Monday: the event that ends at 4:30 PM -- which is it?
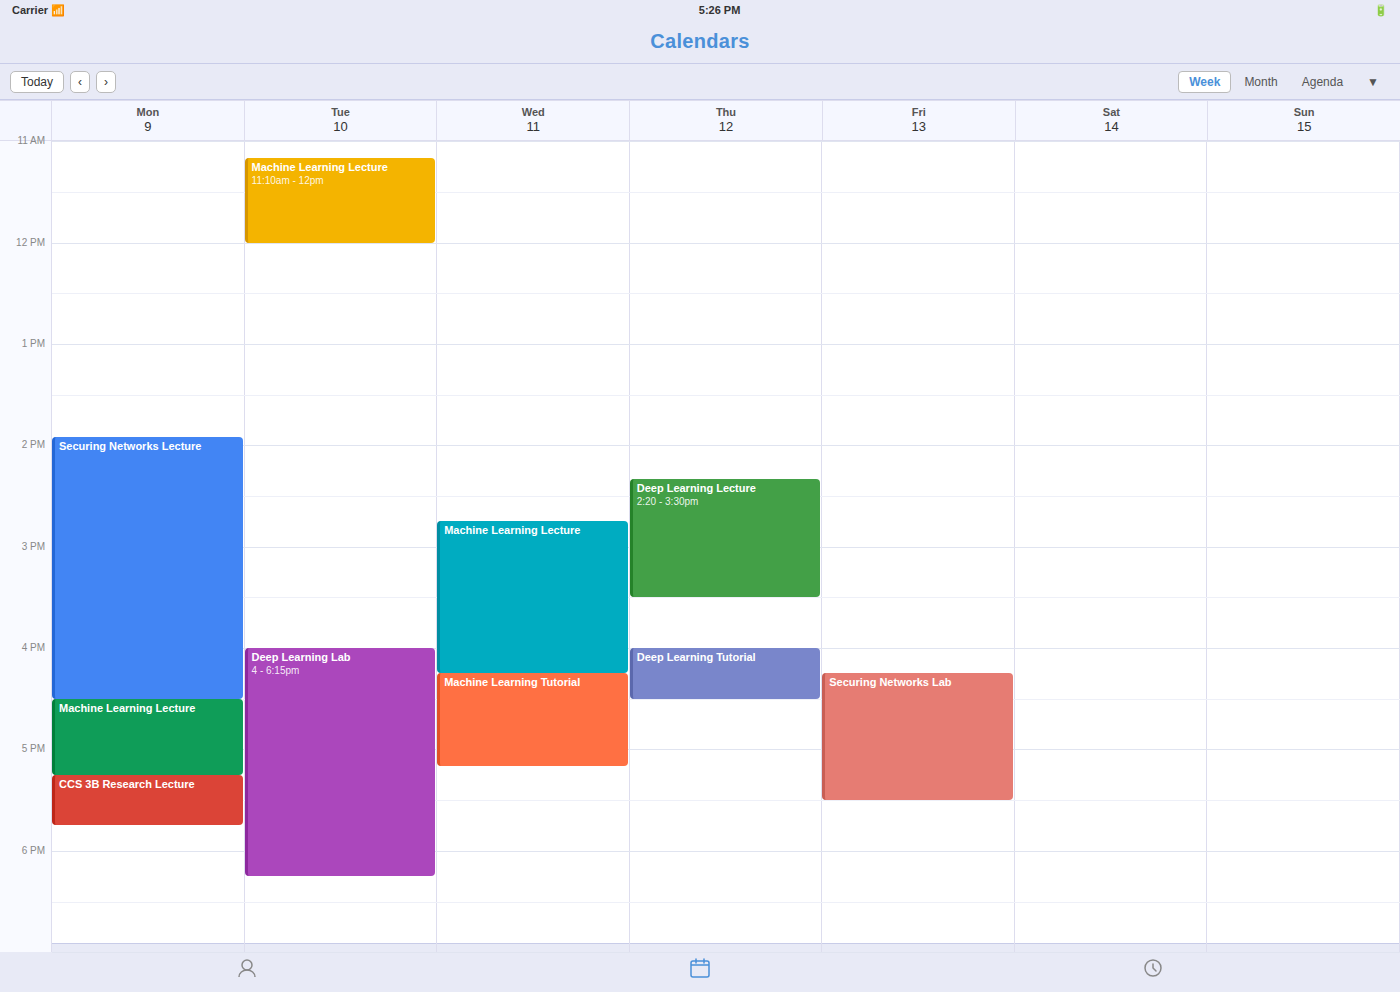
"Securing Networks Lecture"